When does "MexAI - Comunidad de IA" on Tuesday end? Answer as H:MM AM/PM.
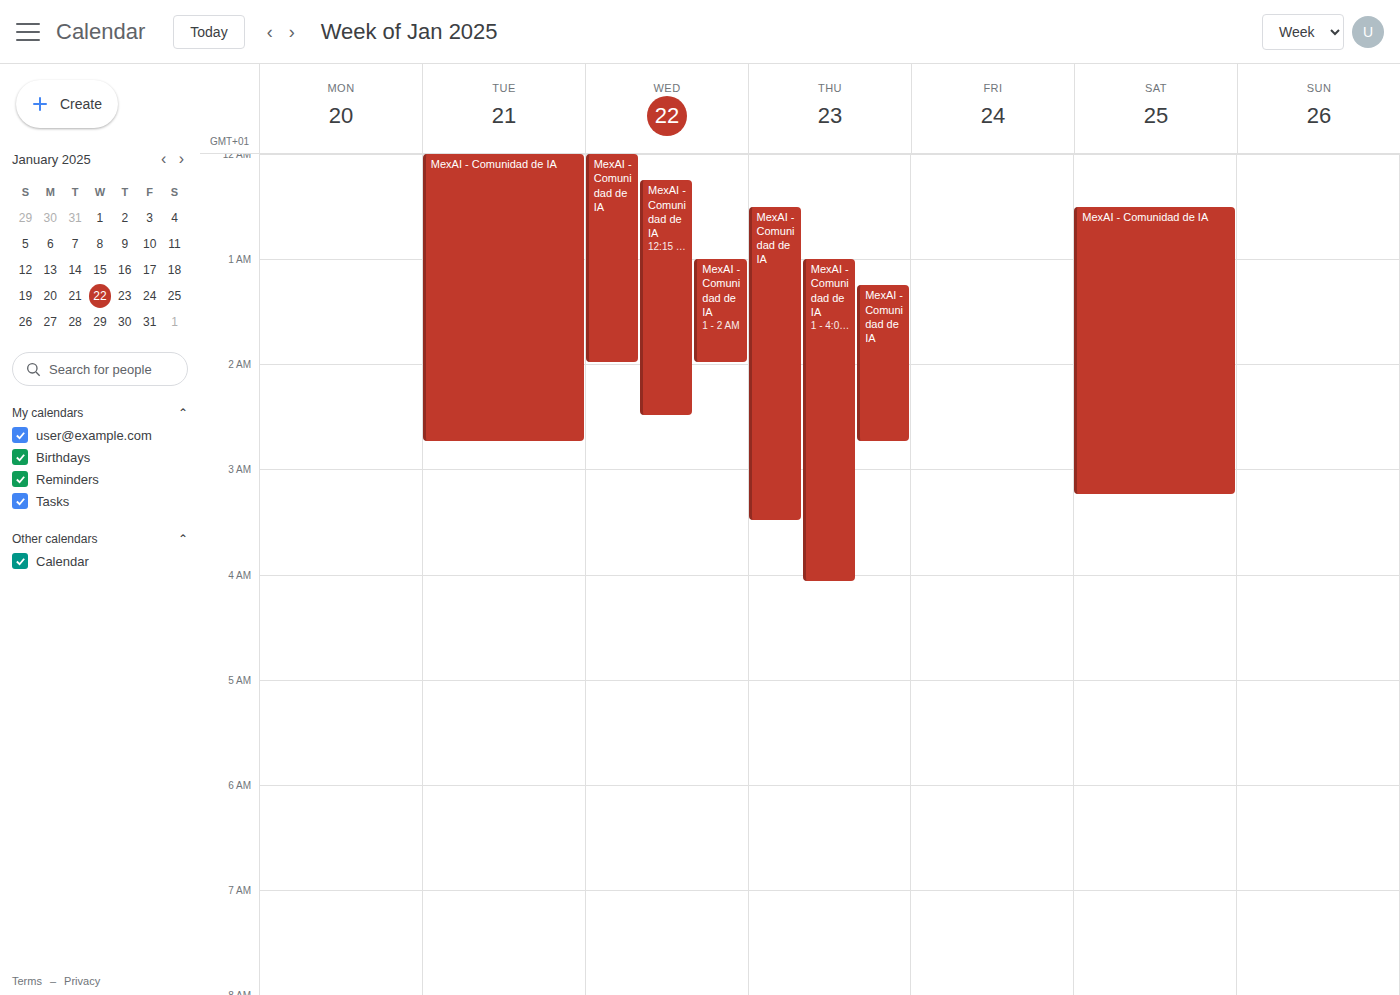
2:45 AM